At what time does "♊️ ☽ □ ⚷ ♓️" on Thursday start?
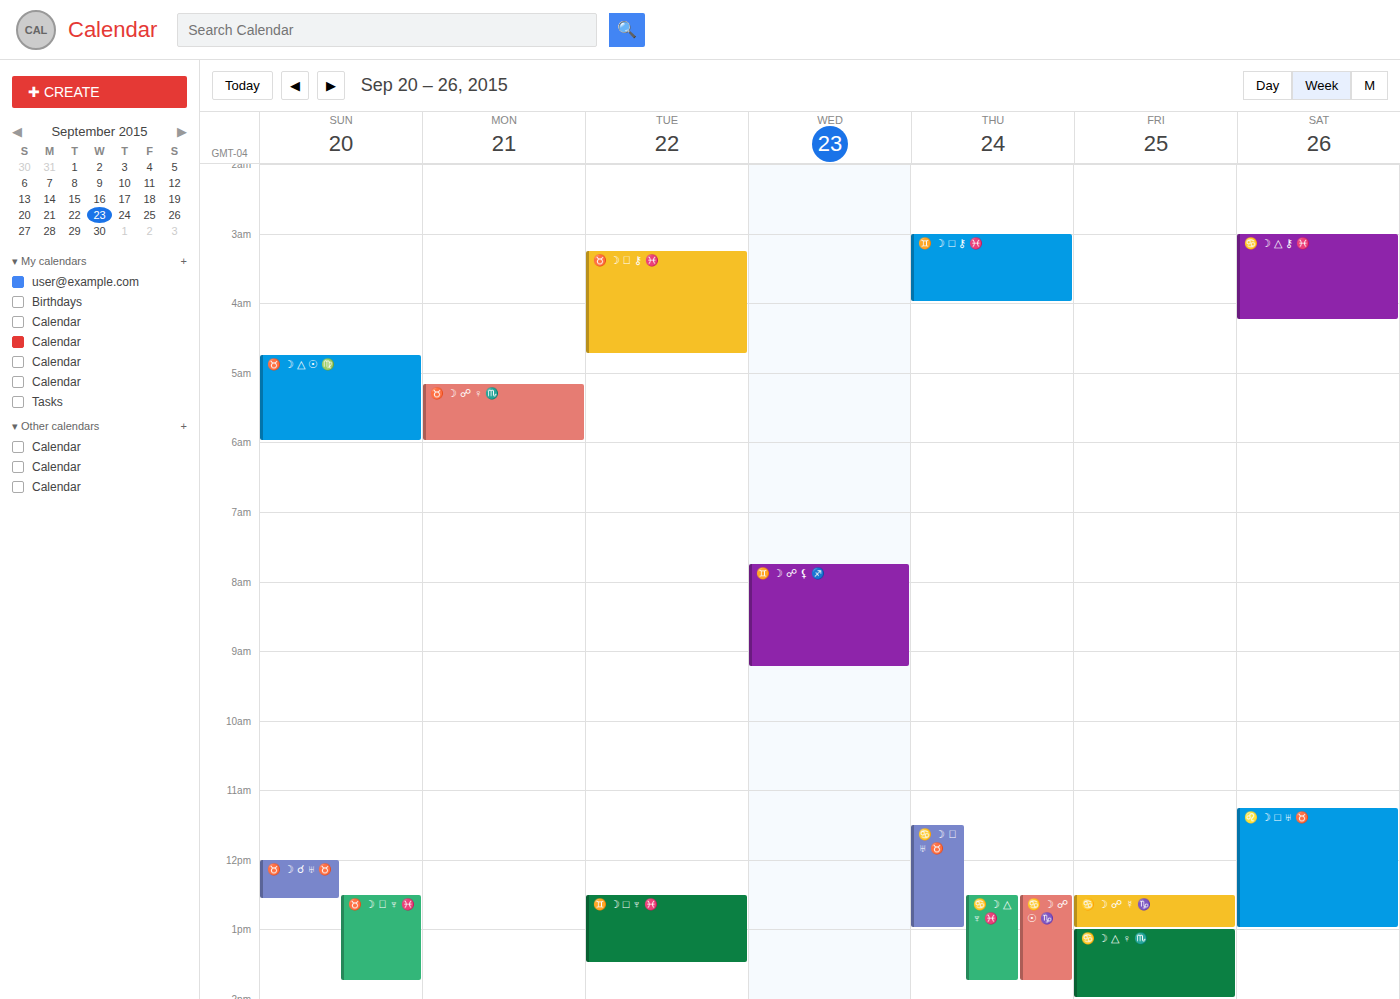
3:00 AM